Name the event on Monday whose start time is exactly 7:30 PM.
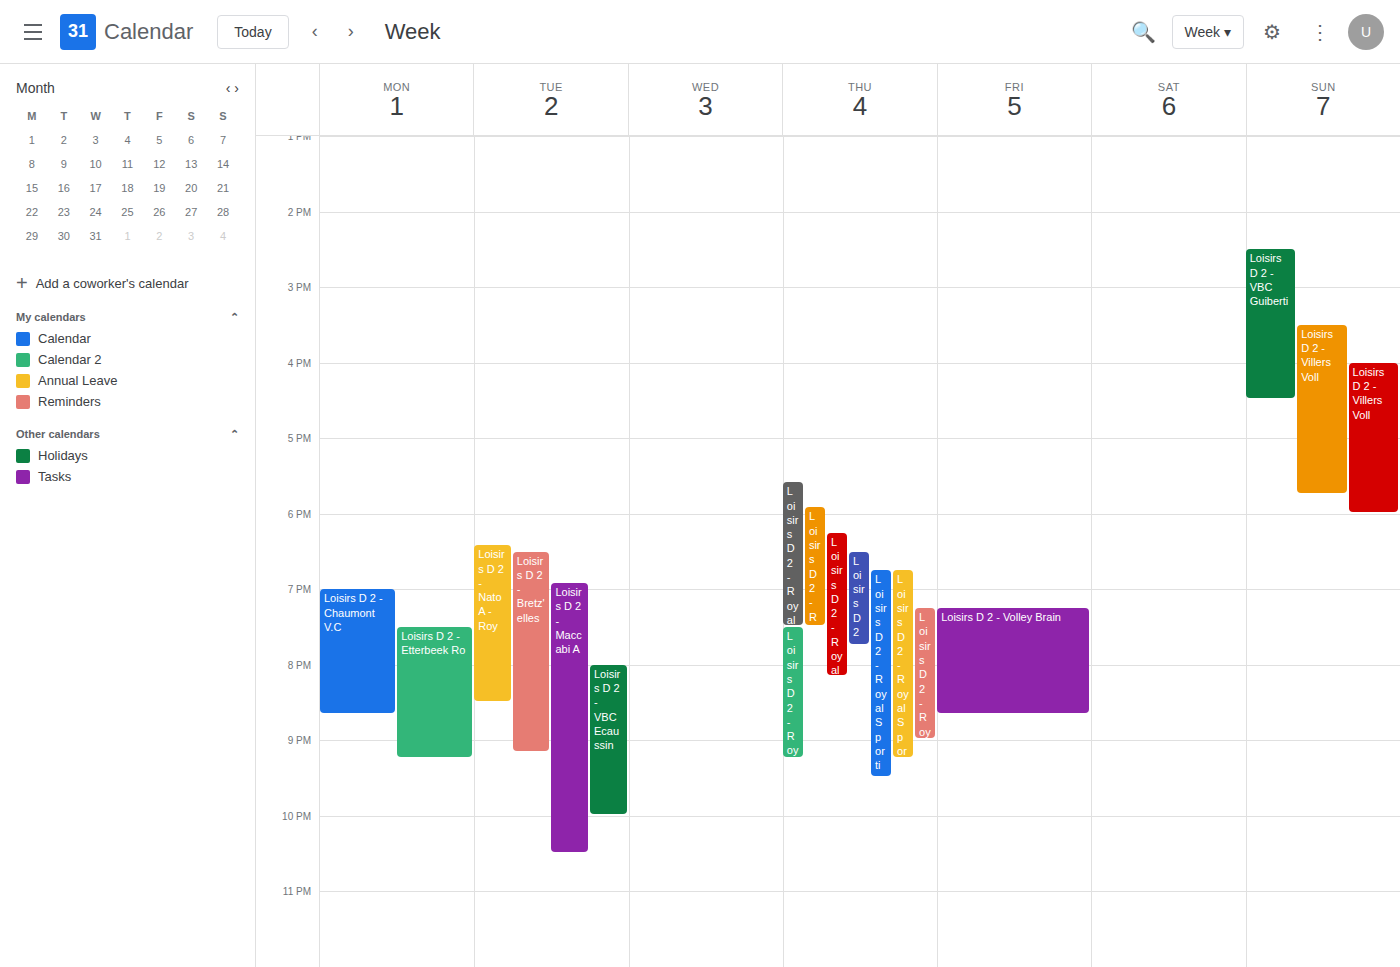
"Loisirs D 2 - Etterbeek Ro"